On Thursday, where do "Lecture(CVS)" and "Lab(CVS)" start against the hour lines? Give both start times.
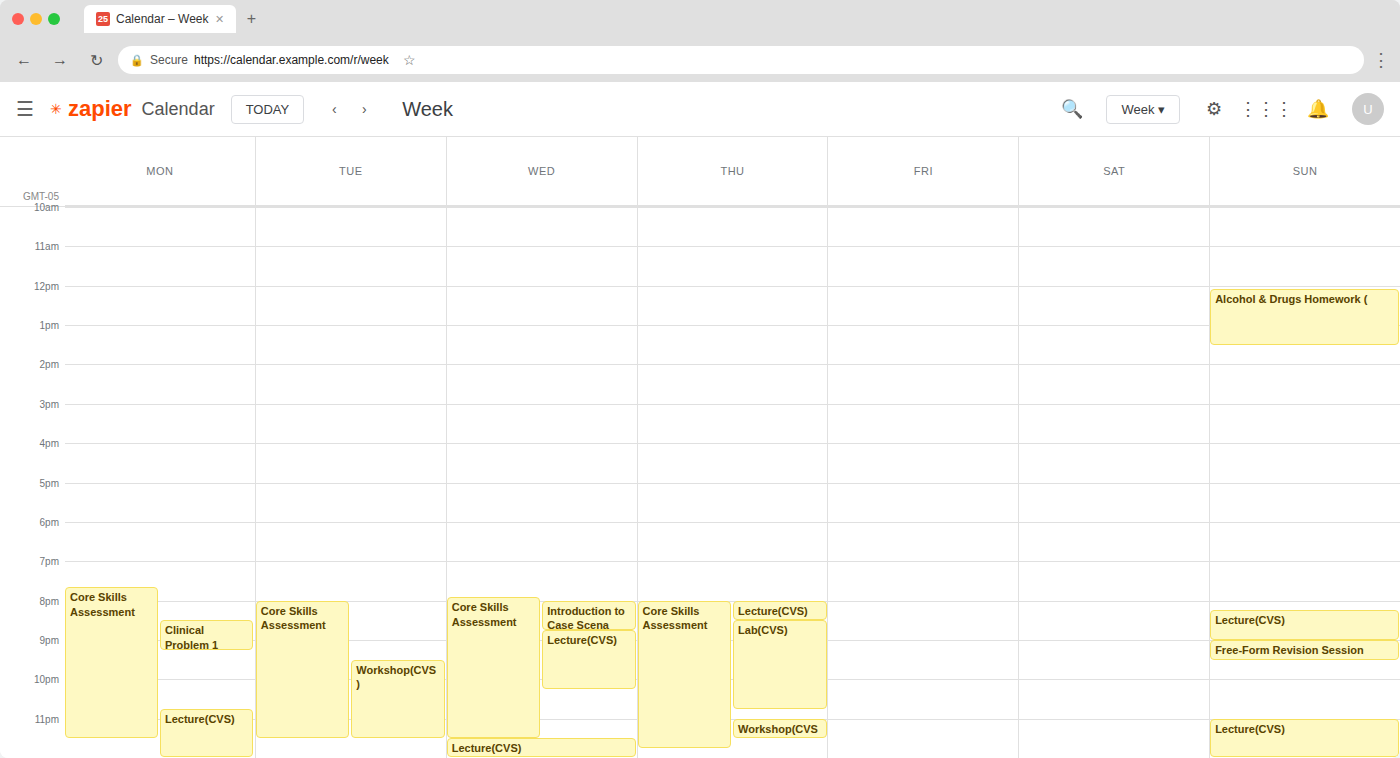
"Lecture(CVS)": 8:00 PM, exactly on the 8 PM line. "Lab(CVS)": 8:30 PM, halfway between the 8 PM and 9 PM lines.